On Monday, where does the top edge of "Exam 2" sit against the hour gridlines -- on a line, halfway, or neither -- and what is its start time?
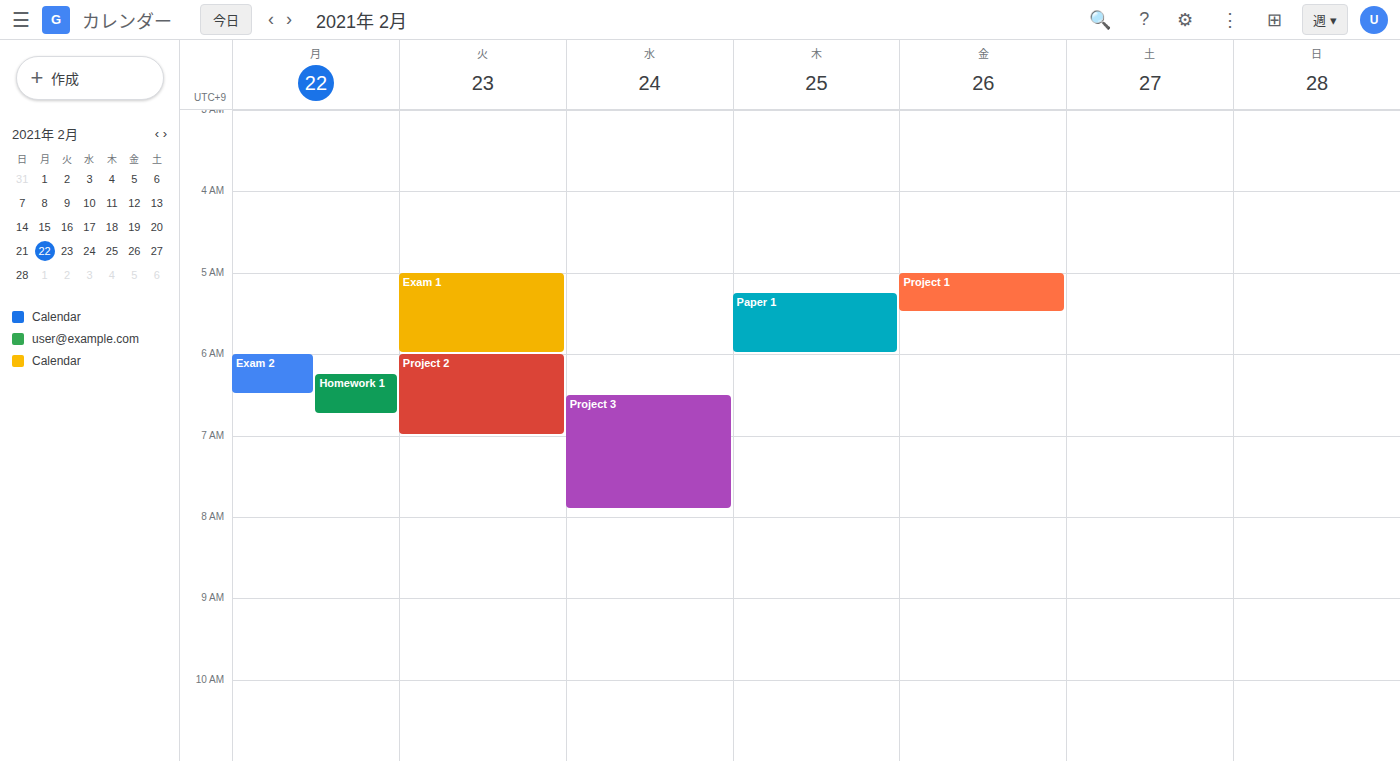
06:00 -- exactly on the 06:00 line.